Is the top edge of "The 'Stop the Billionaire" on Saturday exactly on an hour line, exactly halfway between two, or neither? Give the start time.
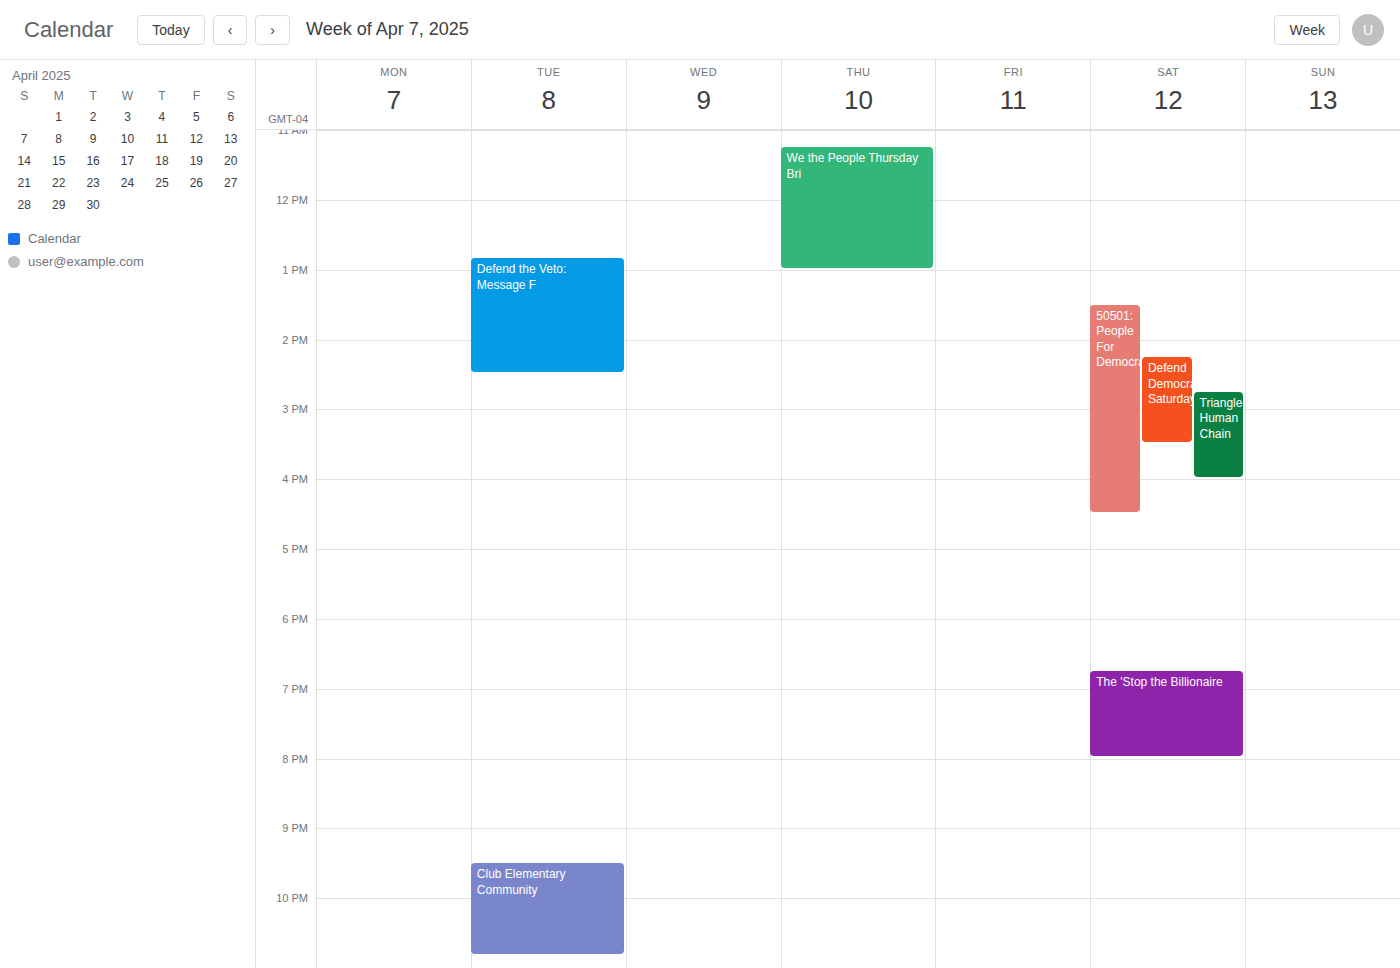
6:45 PM -- neither: three quarters of the way from the 6 PM line to the 7 PM line.